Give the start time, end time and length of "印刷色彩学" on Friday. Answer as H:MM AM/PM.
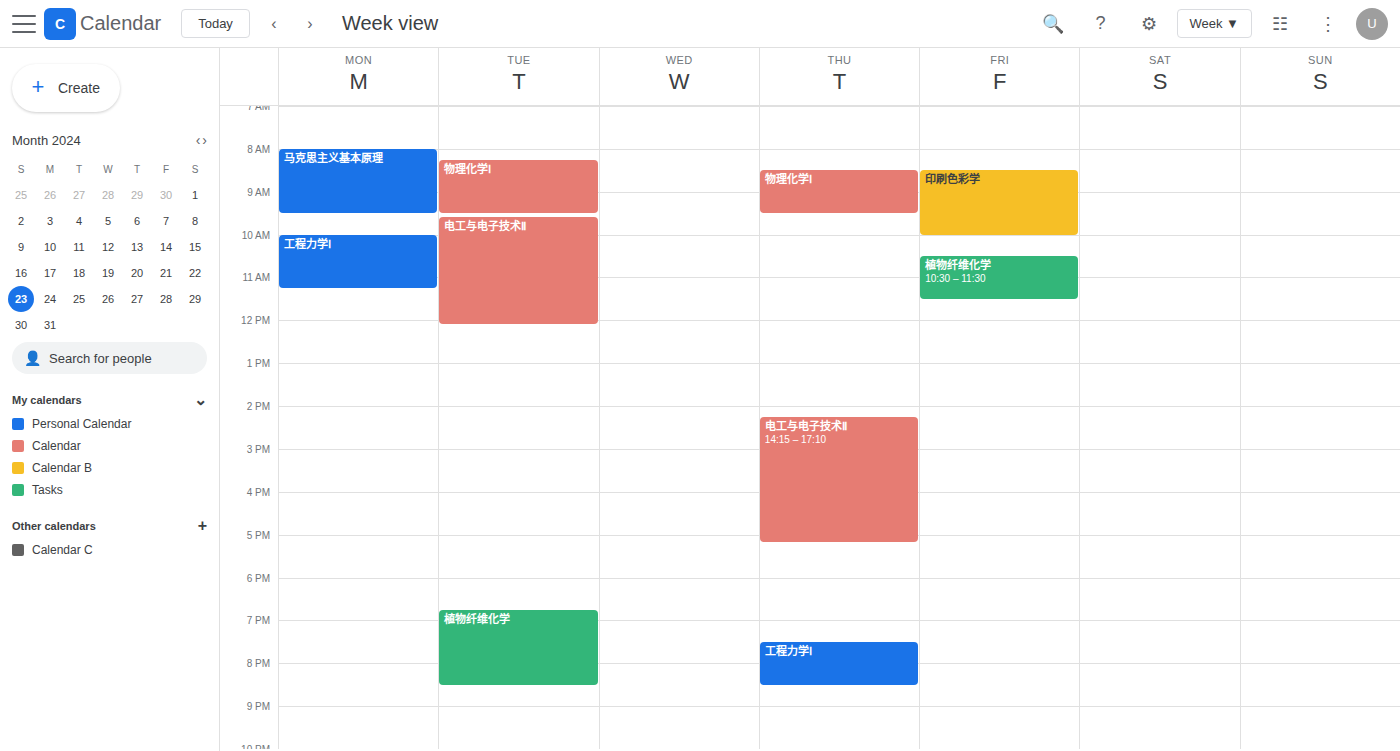
8:30 AM to 10:00 AM, 1 hour 30 minutes